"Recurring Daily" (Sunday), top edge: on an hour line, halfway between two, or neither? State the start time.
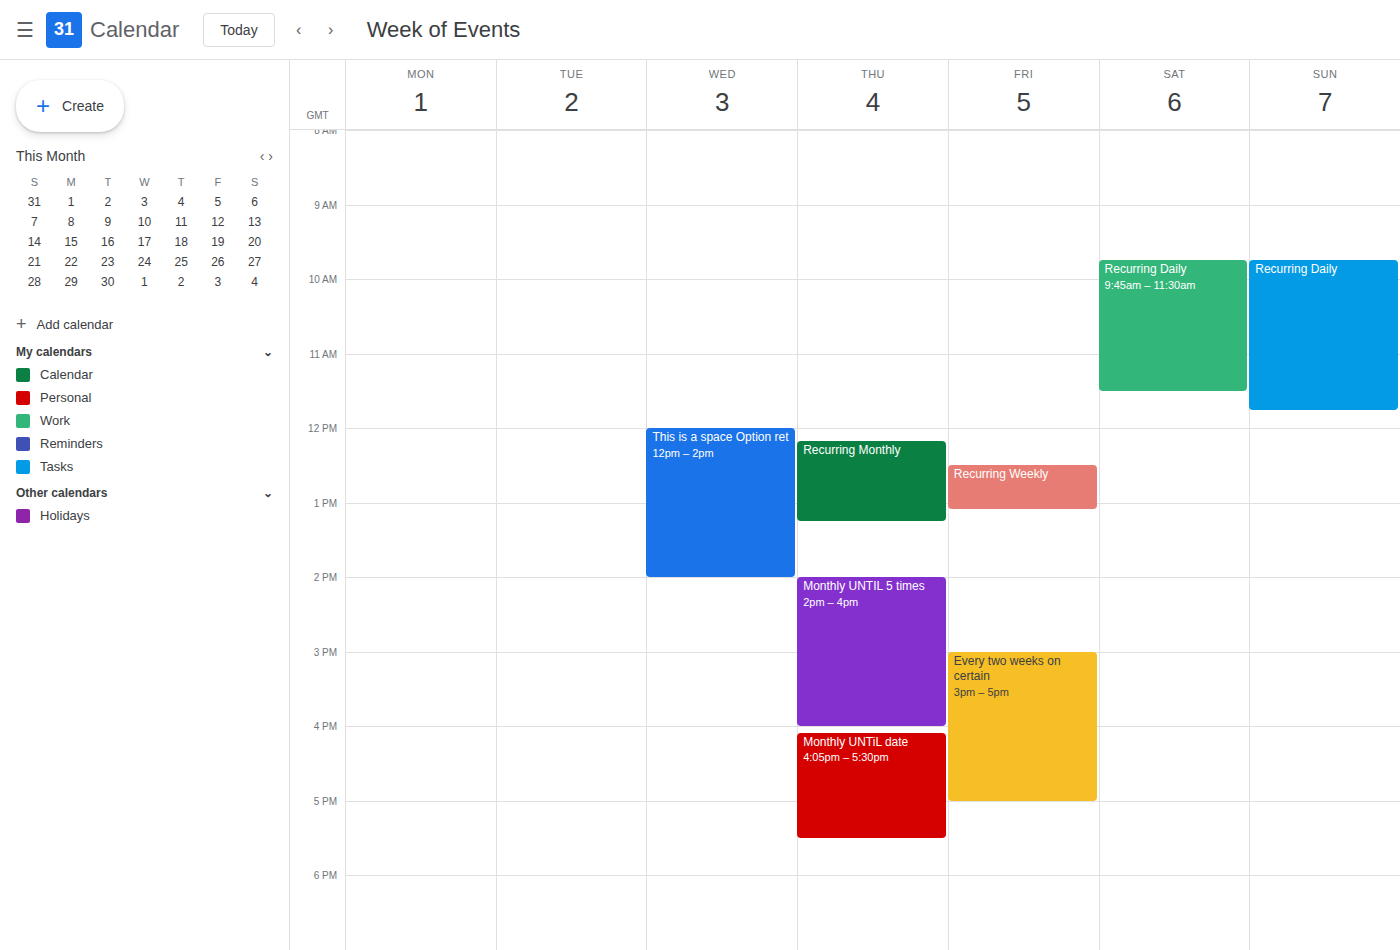
9:45 AM -- neither: three quarters of the way from the 9 AM line to the 10 AM line.